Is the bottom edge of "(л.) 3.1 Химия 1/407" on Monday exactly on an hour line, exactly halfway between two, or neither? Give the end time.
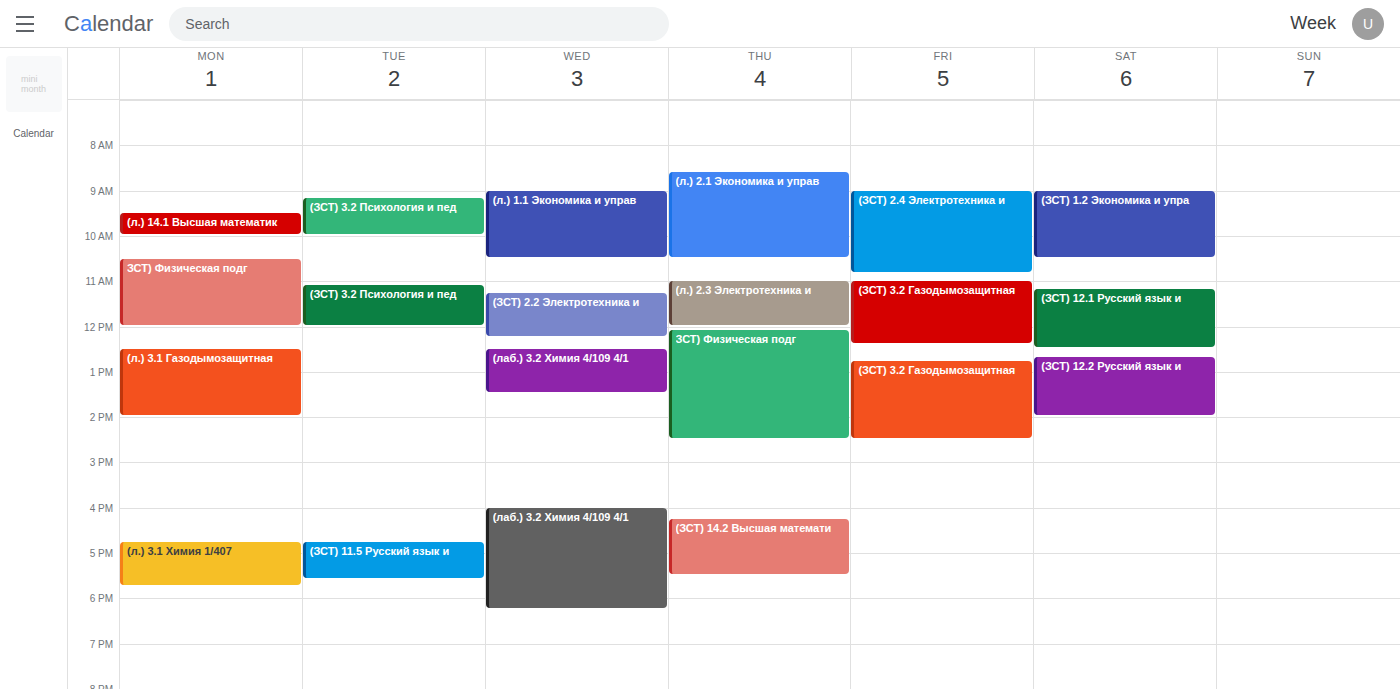
5:45 PM -- neither: three quarters of the way from the 5 PM line to the 6 PM line.